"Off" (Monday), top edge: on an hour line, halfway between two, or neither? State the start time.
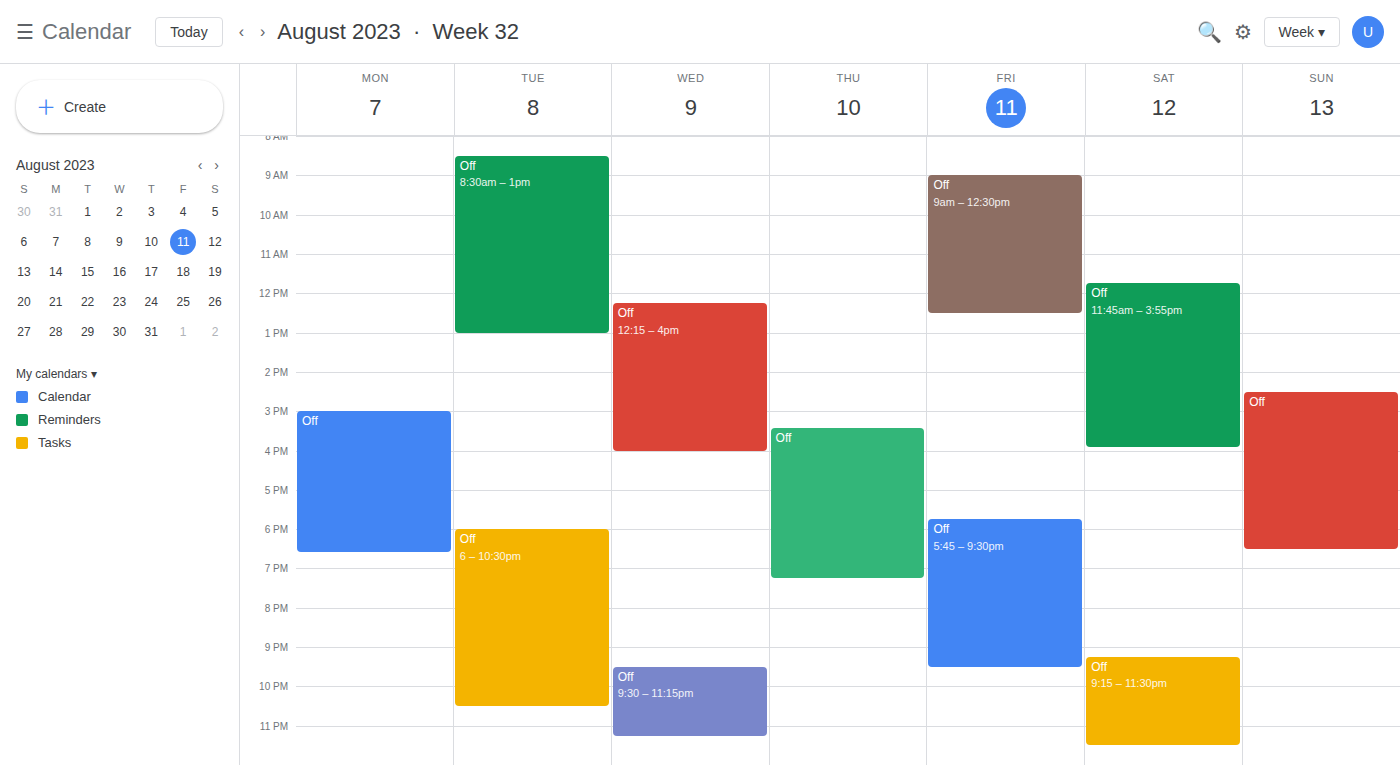
3:00 PM -- exactly on the 3 PM line.